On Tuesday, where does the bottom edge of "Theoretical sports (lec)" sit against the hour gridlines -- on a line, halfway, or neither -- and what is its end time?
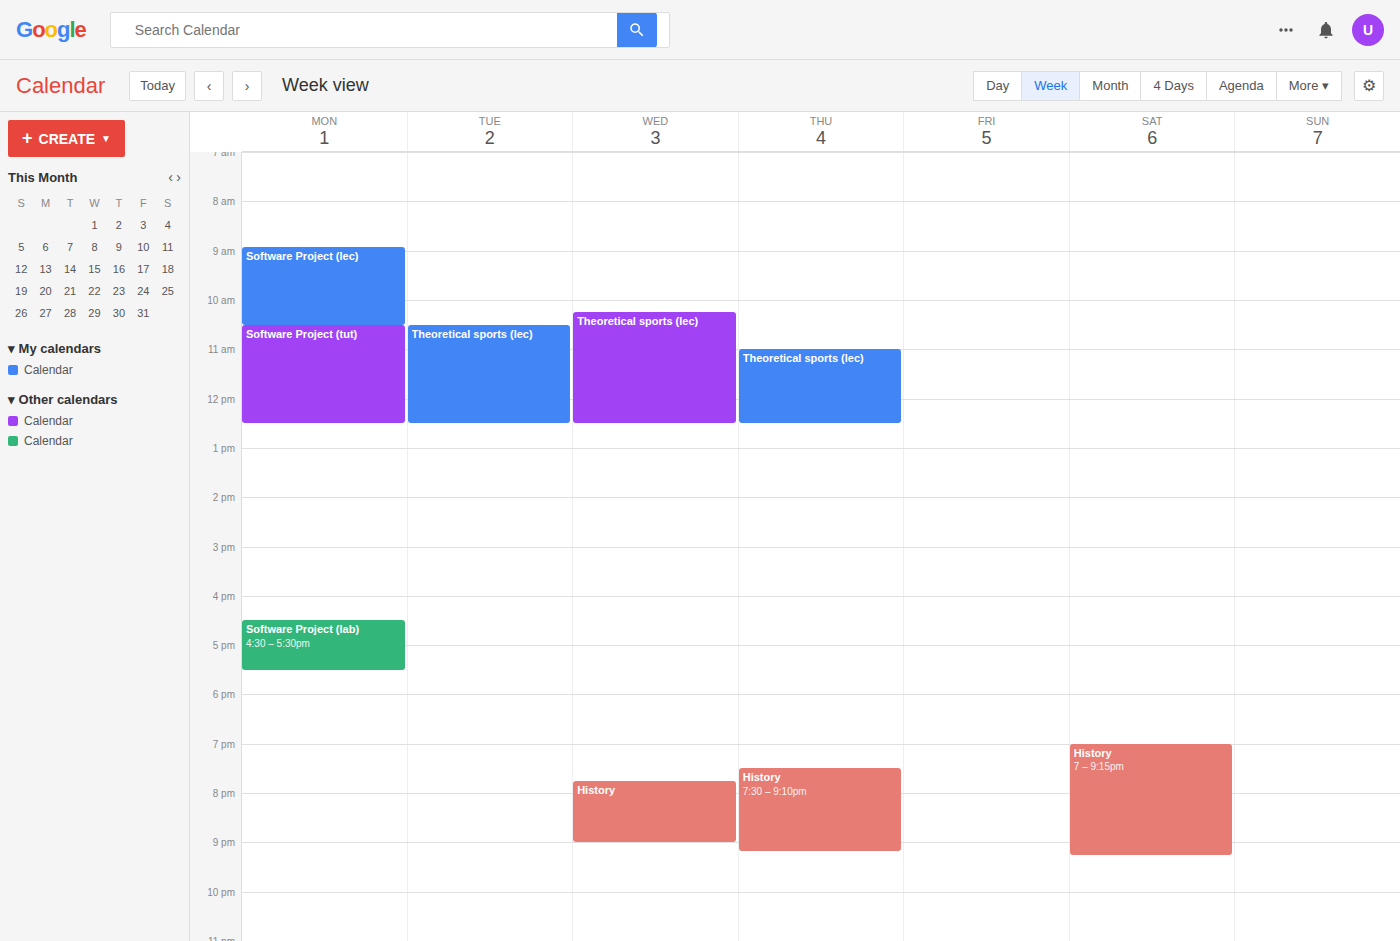
12:30 PM -- halfway between the 12 PM and 1 PM lines.